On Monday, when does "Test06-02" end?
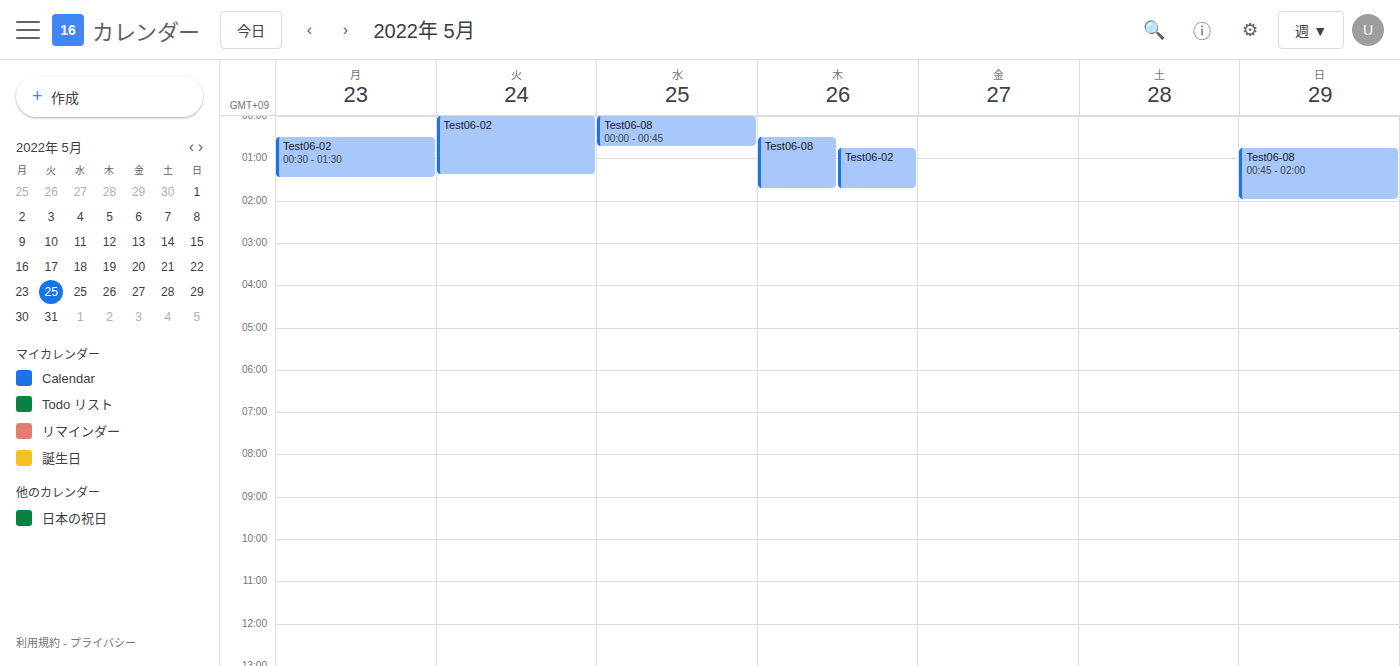
1:30 AM